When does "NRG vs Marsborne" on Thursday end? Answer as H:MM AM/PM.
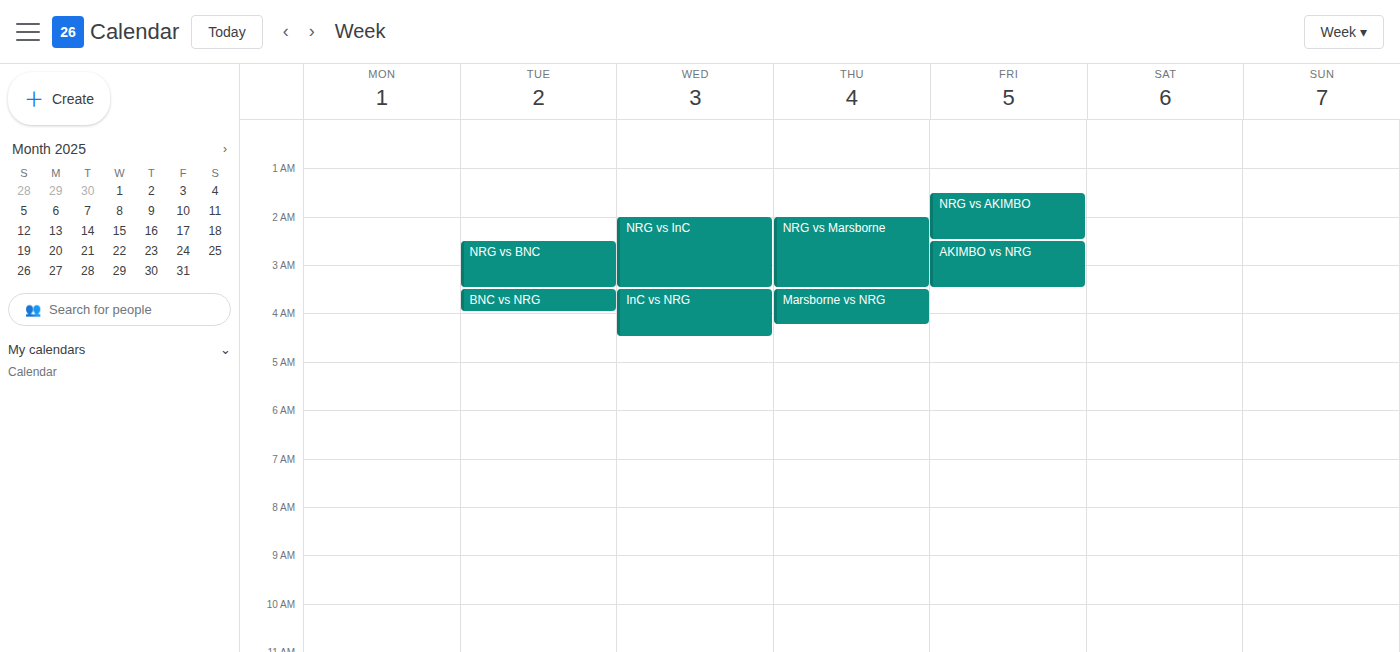
3:30 AM